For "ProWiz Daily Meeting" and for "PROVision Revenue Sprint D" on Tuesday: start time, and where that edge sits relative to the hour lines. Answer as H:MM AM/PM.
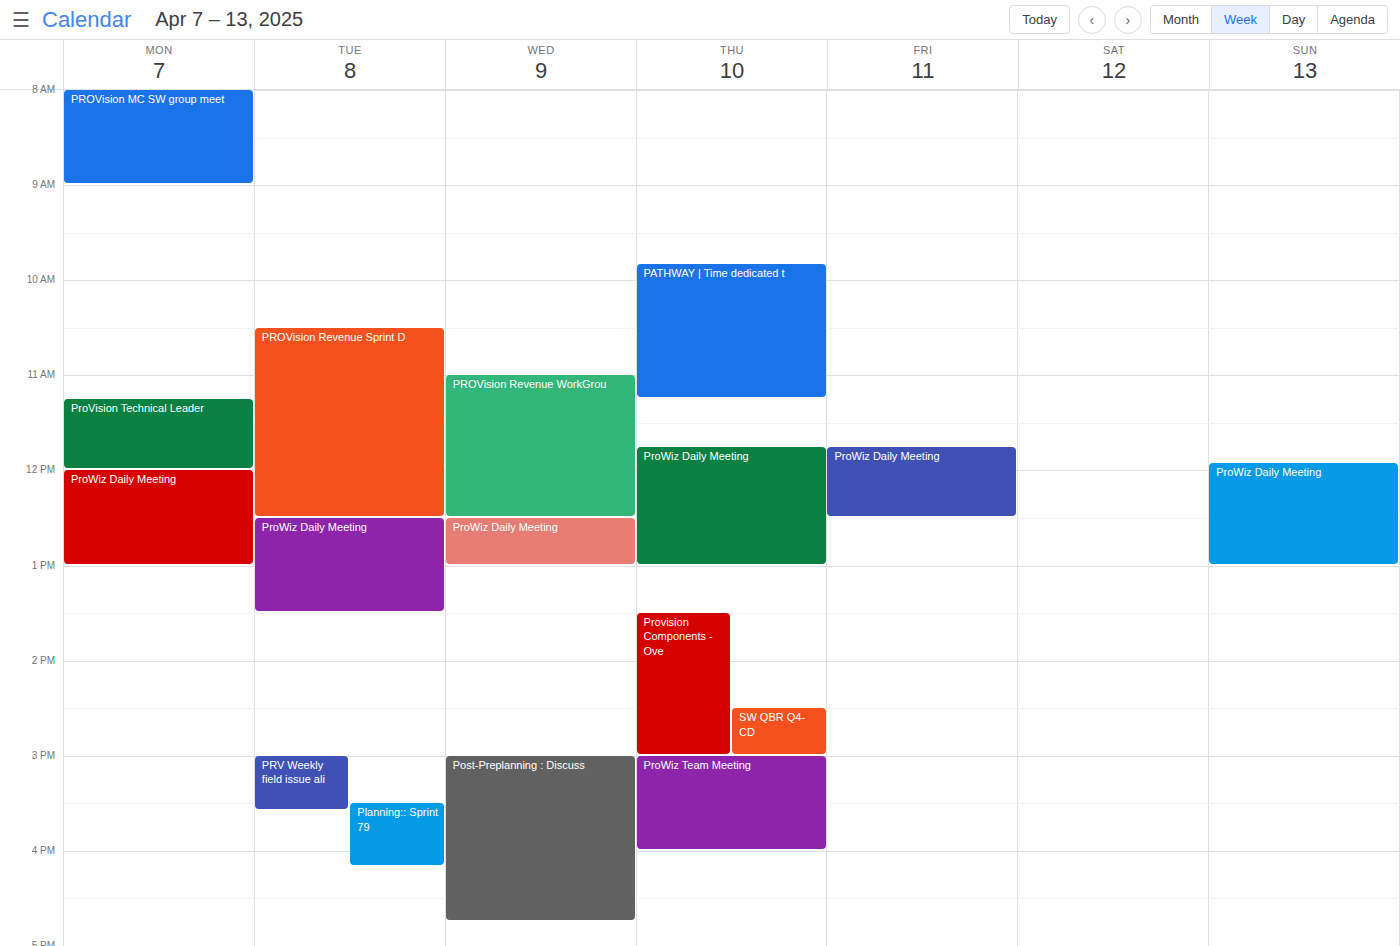
"ProWiz Daily Meeting": 12:30 PM, halfway between the 12 PM and 1 PM lines. "PROVision Revenue Sprint D": 10:30 AM, halfway between the 10 AM and 11 AM lines.